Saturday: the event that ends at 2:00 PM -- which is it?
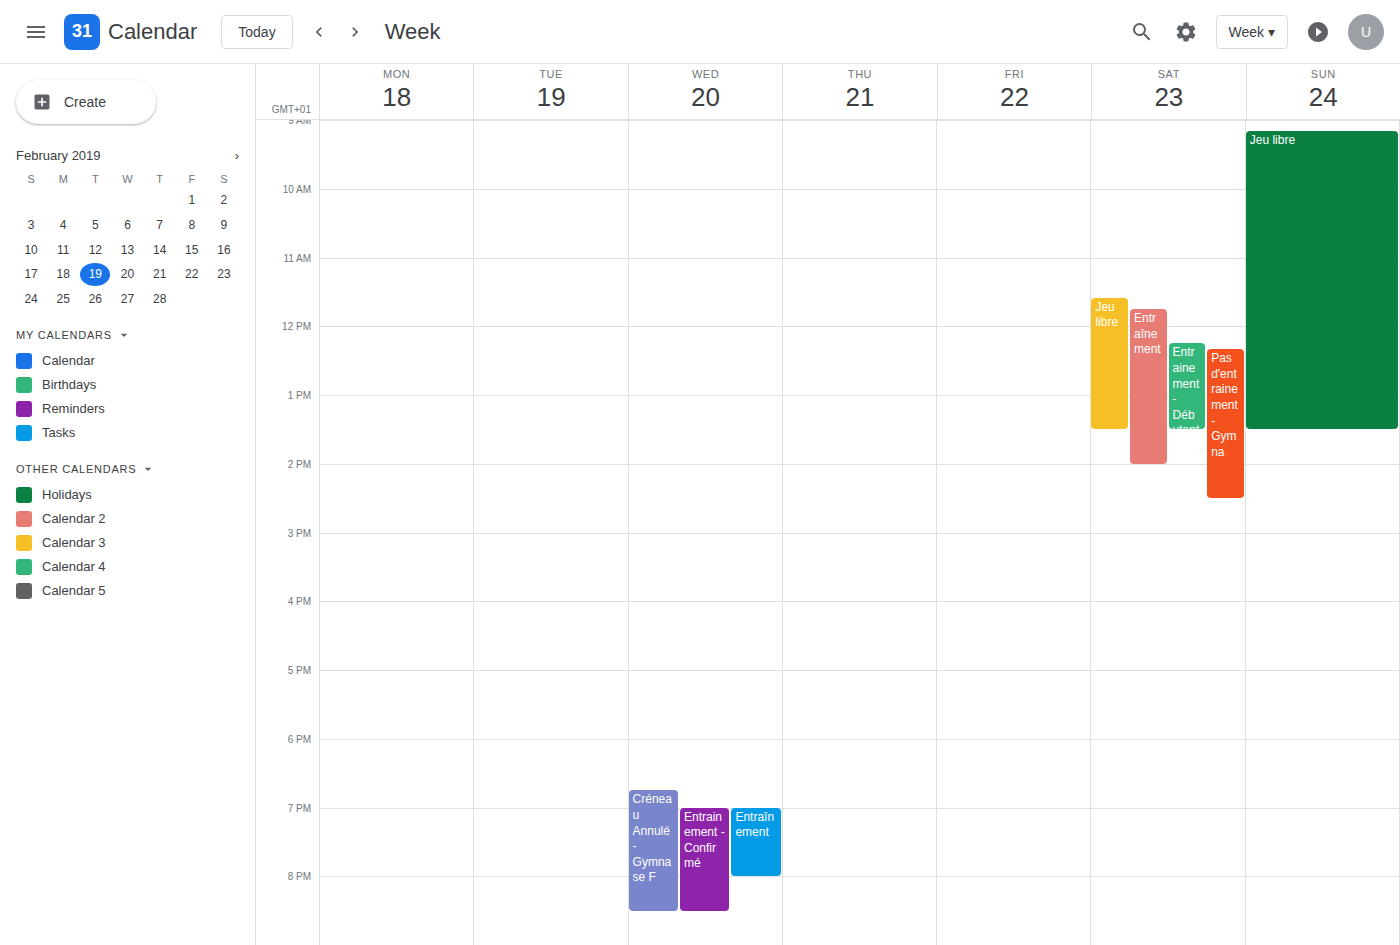
"Entraînement"